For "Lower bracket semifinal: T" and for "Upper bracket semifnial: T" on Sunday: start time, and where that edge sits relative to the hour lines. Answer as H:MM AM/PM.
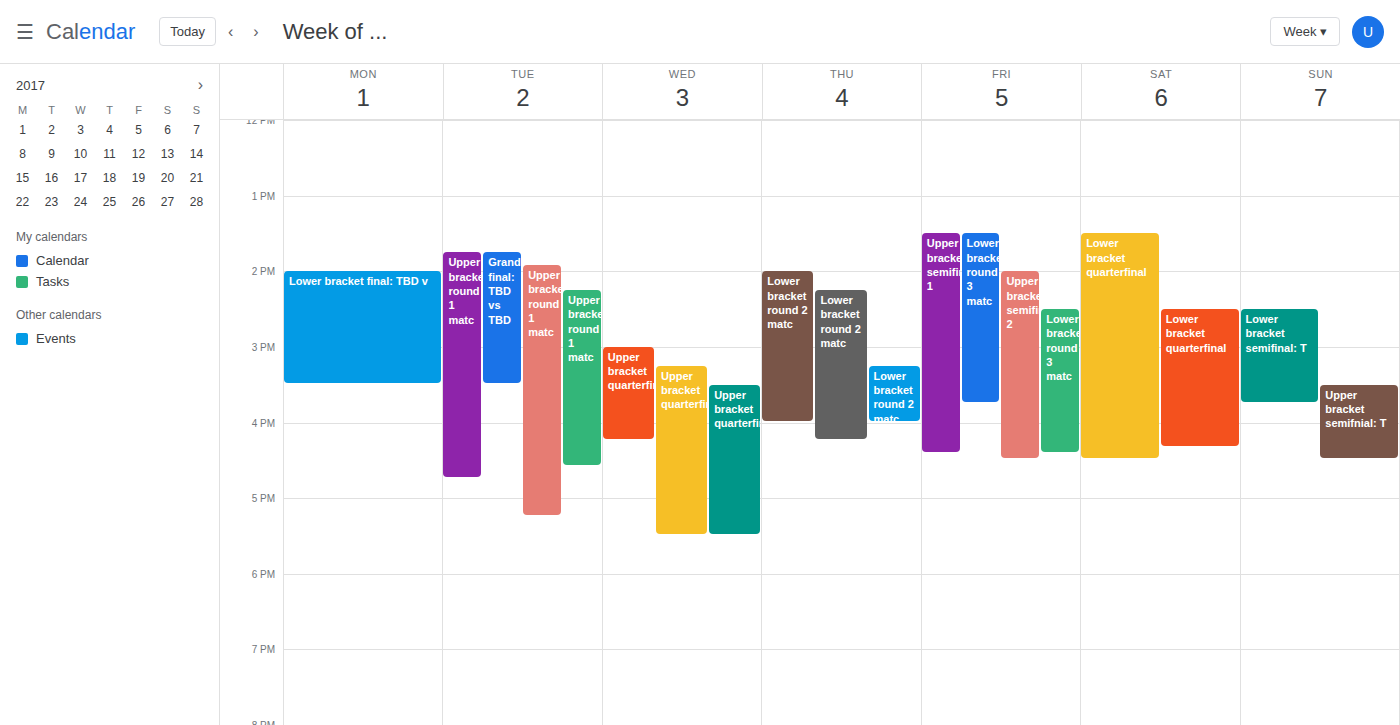
"Lower bracket semifinal: T": 2:30 PM, halfway between the 2 PM and 3 PM lines. "Upper bracket semifnial: T": 3:30 PM, halfway between the 3 PM and 4 PM lines.